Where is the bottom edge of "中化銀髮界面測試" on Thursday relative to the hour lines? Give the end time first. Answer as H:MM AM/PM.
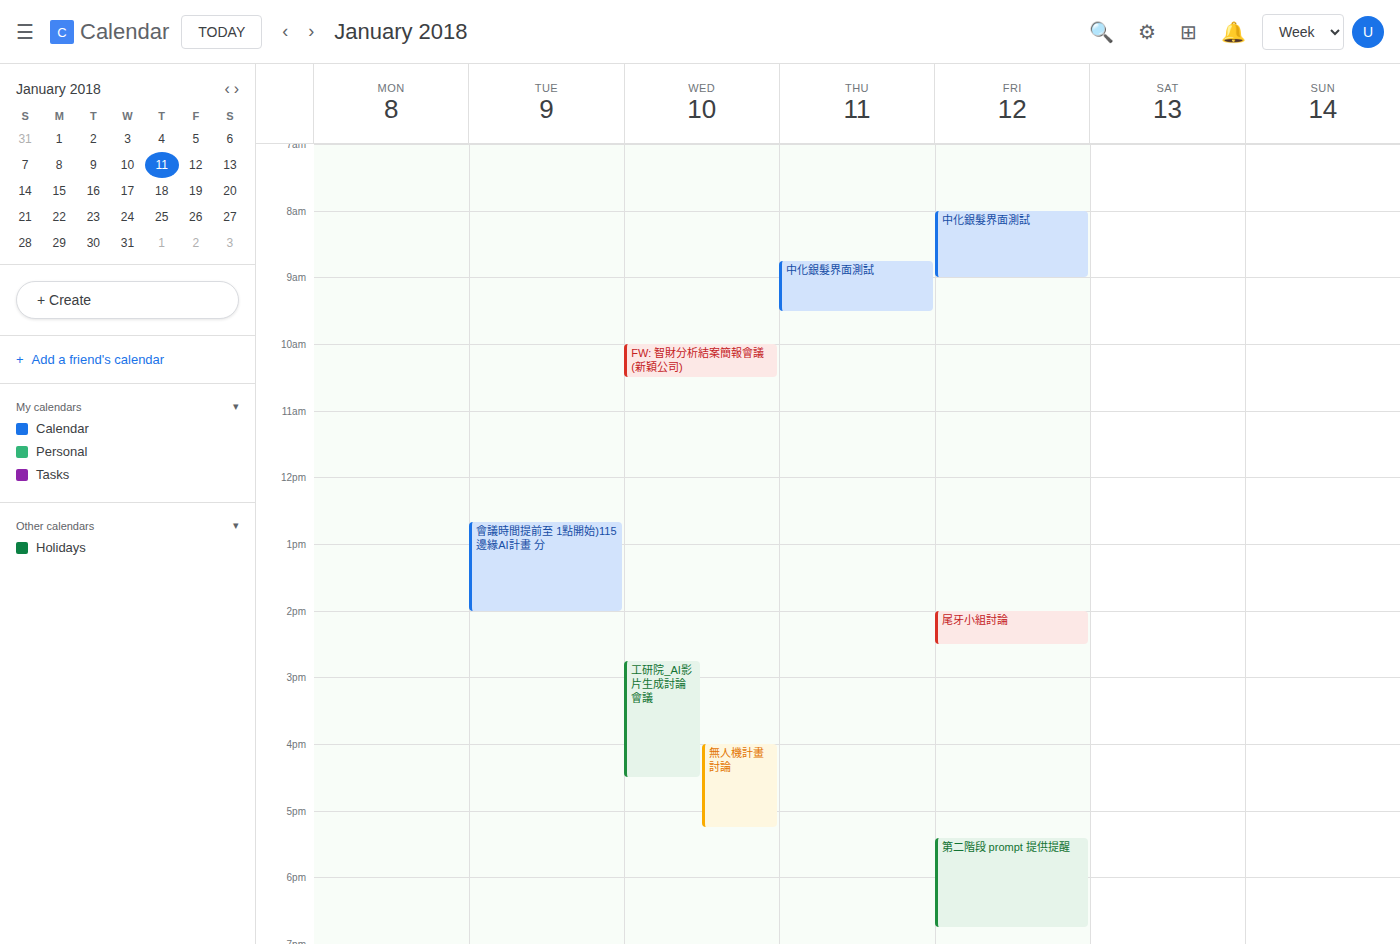
9:30 AM -- halfway between the 9 AM and 10 AM lines.